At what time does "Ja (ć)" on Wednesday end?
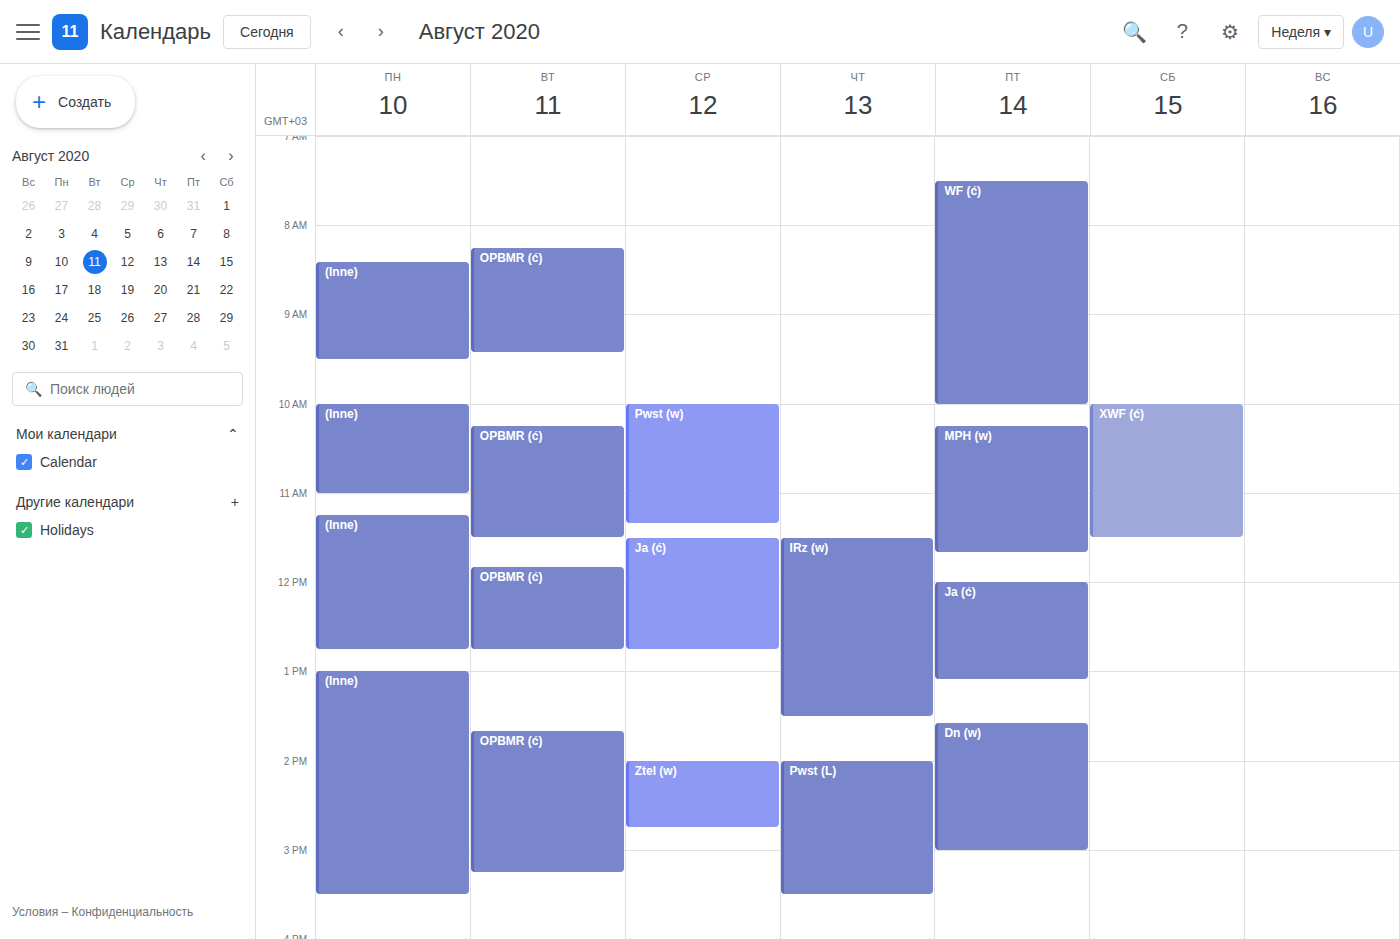
12:45 PM